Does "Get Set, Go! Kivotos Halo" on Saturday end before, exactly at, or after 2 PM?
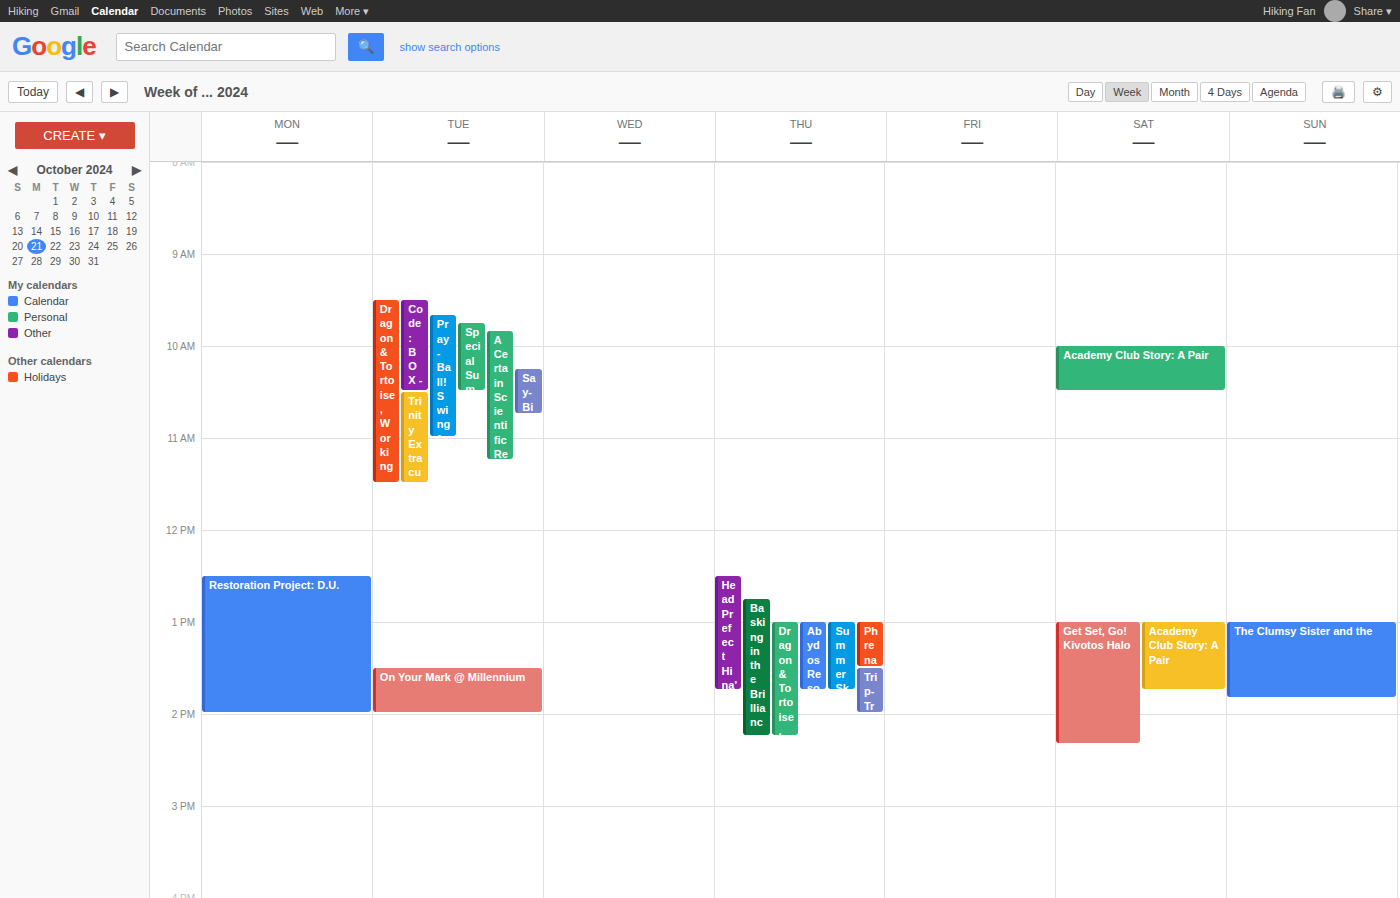
2:20 PM -- after 2 PM, 20 minutes below the 2 PM line.